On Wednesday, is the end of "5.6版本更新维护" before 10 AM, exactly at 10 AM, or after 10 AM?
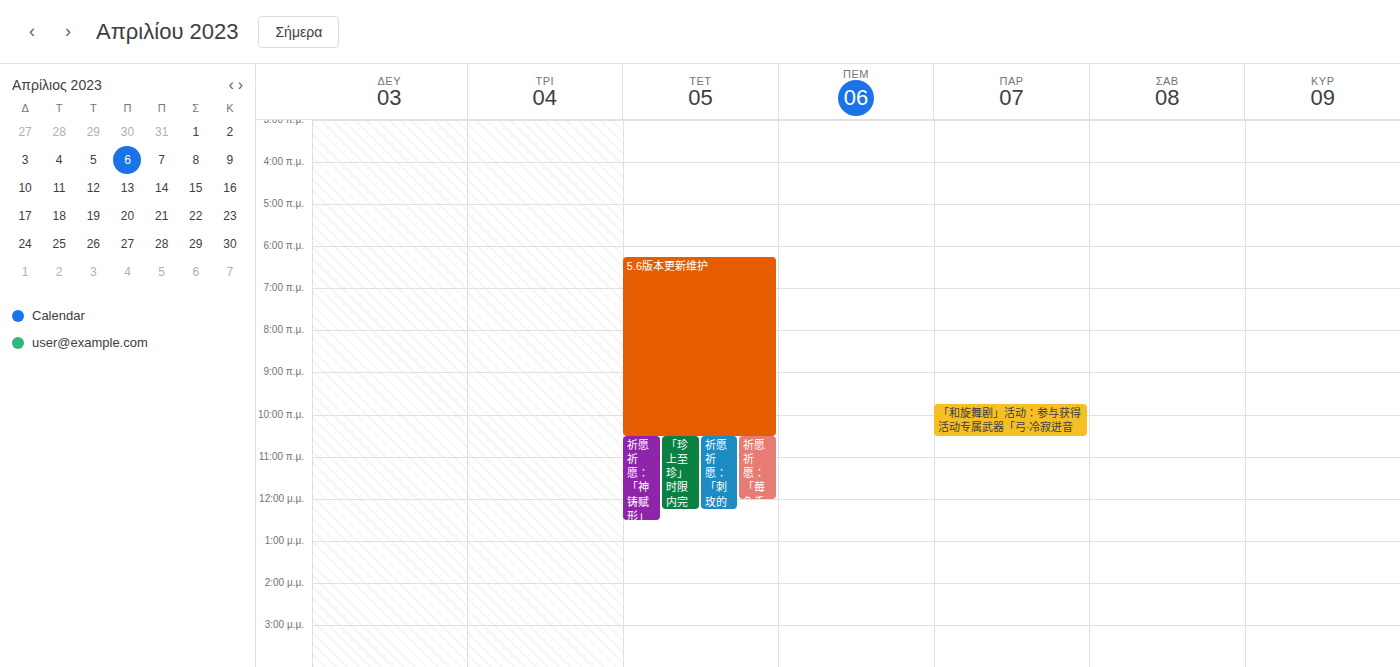
10:30 AM -- after 10 AM, 30 minutes below the 10 AM line.